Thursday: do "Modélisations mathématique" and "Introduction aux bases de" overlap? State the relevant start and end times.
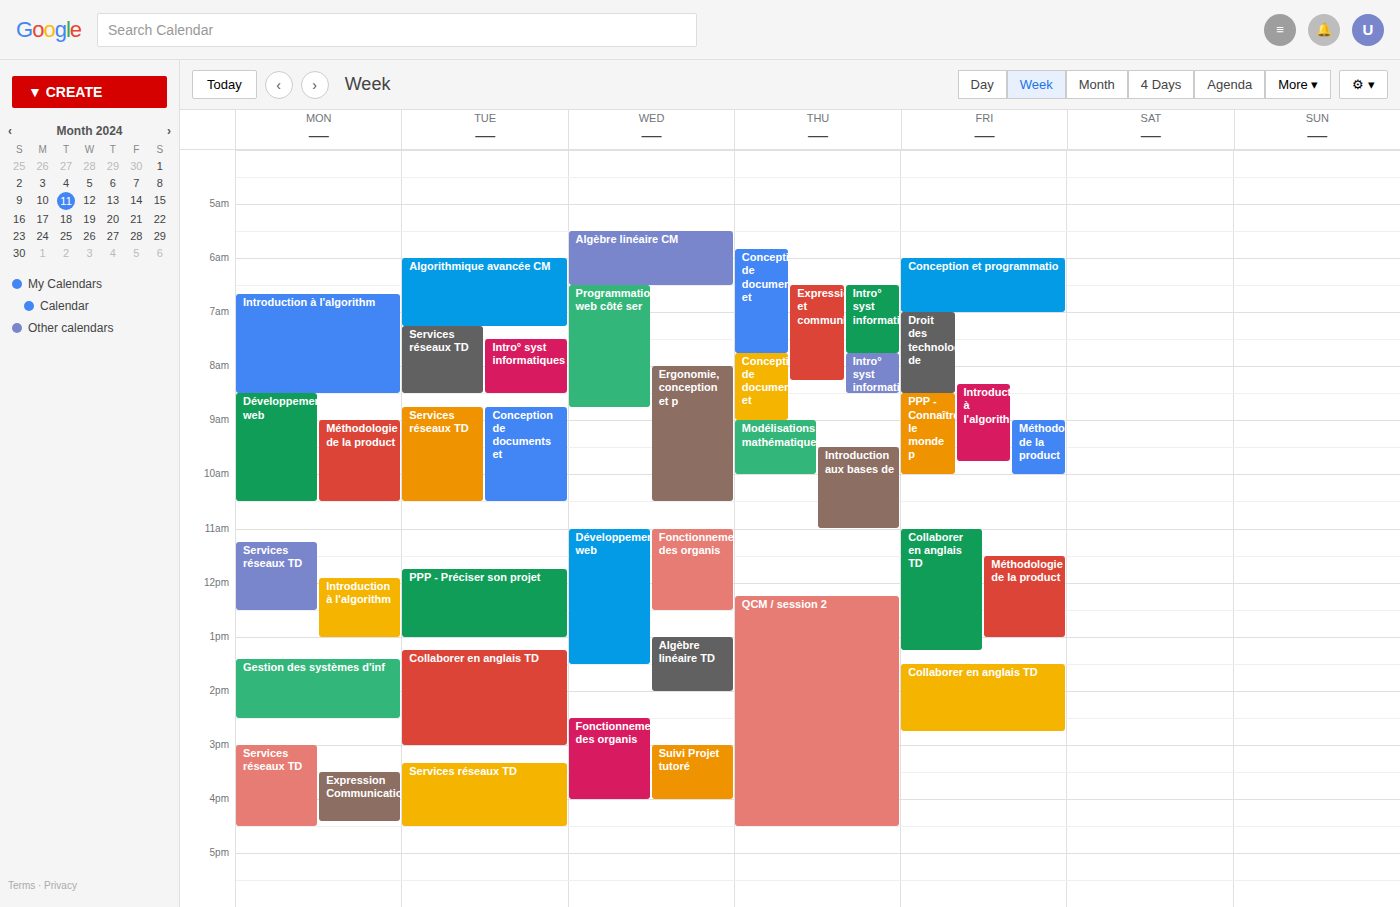
"Introduction aux bases de" starts at 09:30, before "Modélisations mathématique" ends at 10:00 -- they overlap.